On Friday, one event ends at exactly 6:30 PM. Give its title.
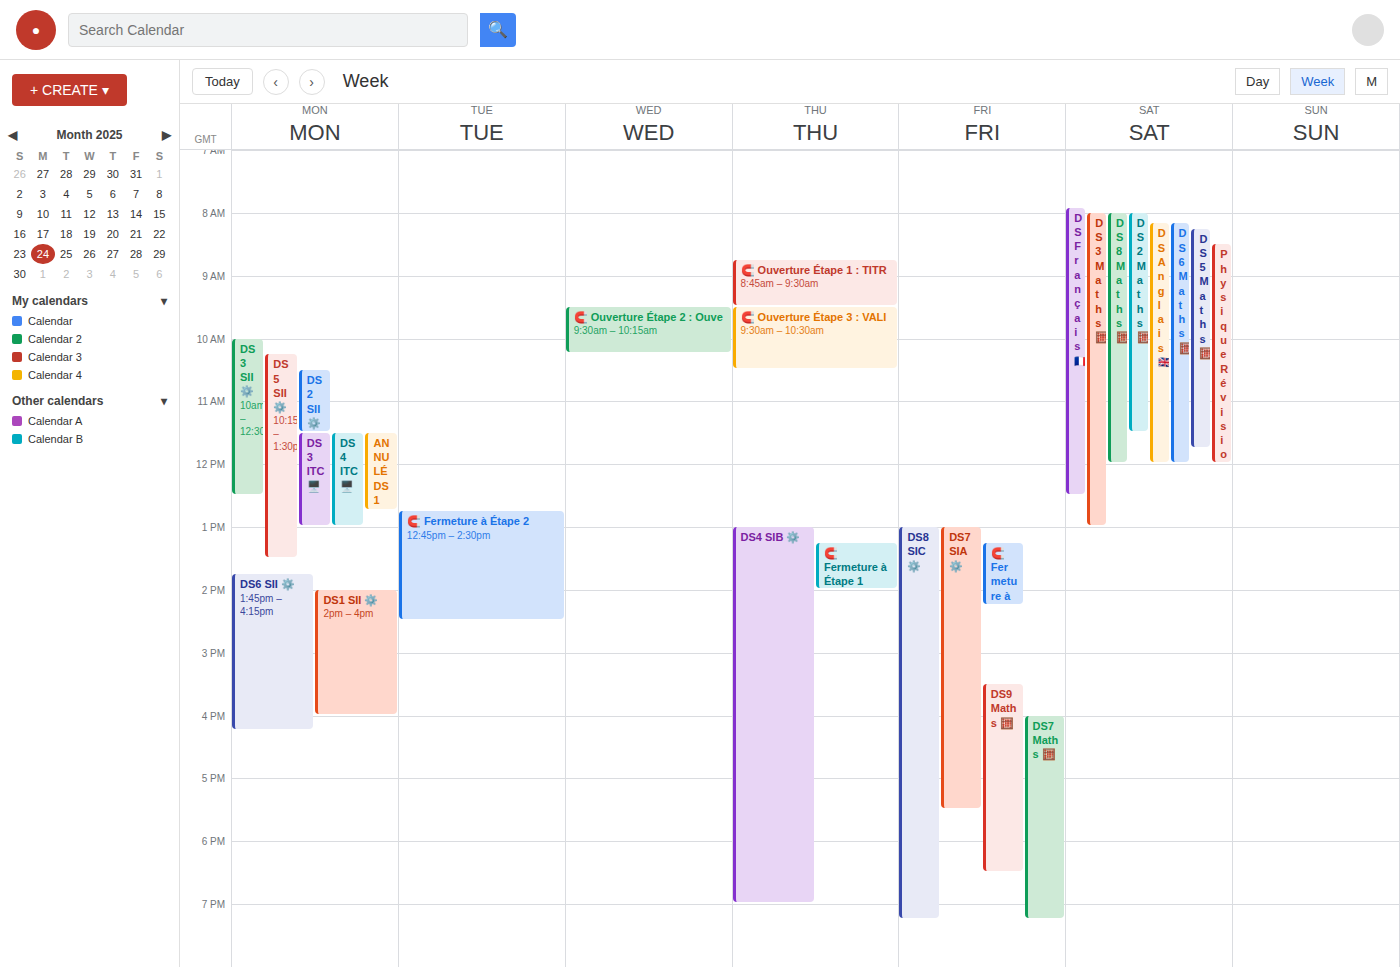
"DS9 Maths 🧮"